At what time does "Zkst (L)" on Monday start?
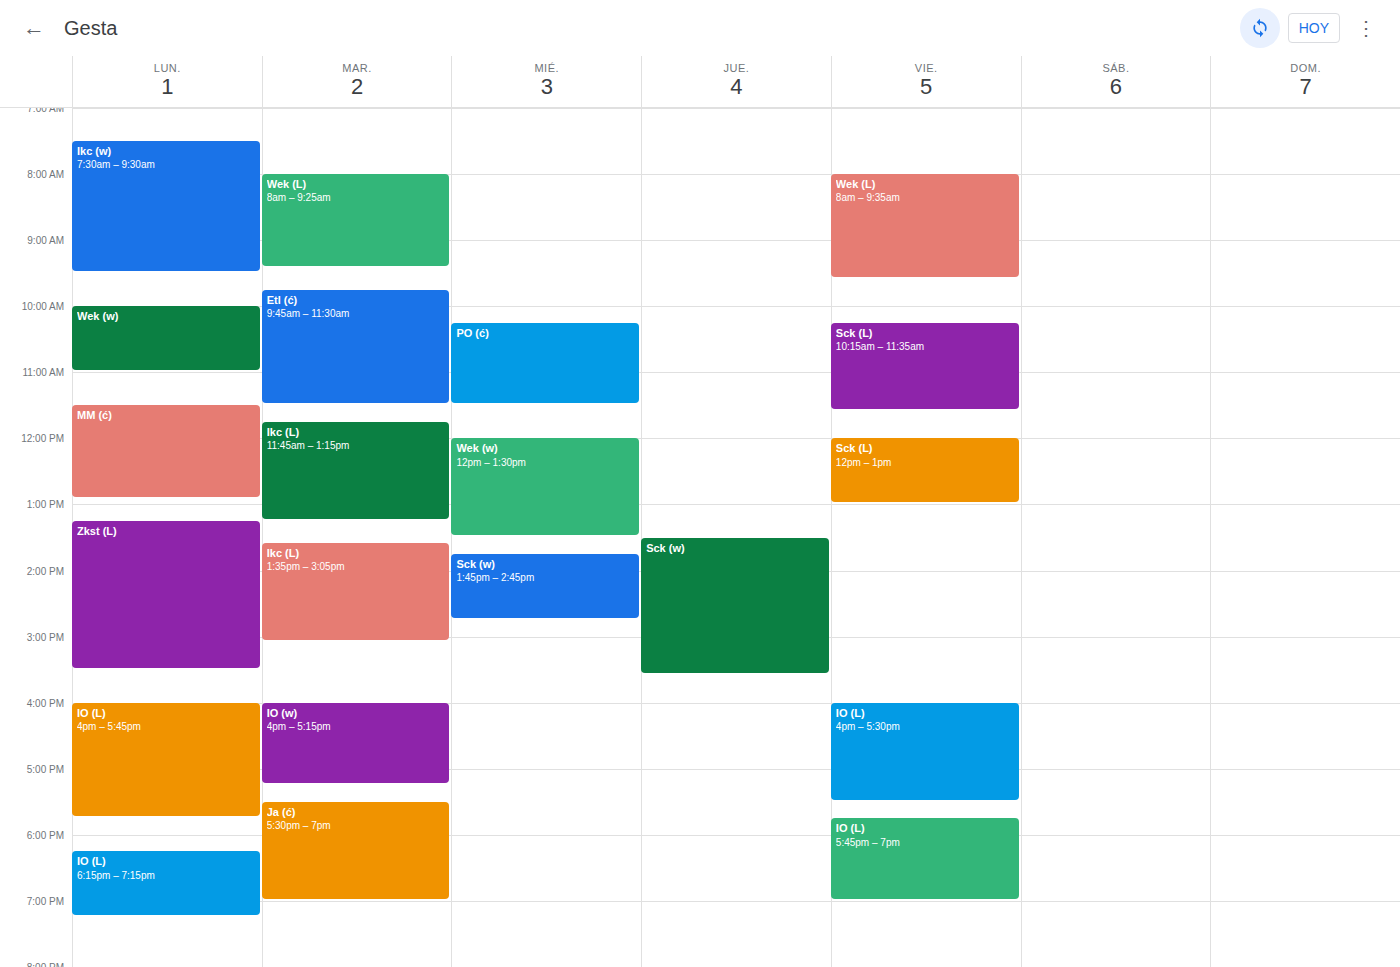
1:15 PM